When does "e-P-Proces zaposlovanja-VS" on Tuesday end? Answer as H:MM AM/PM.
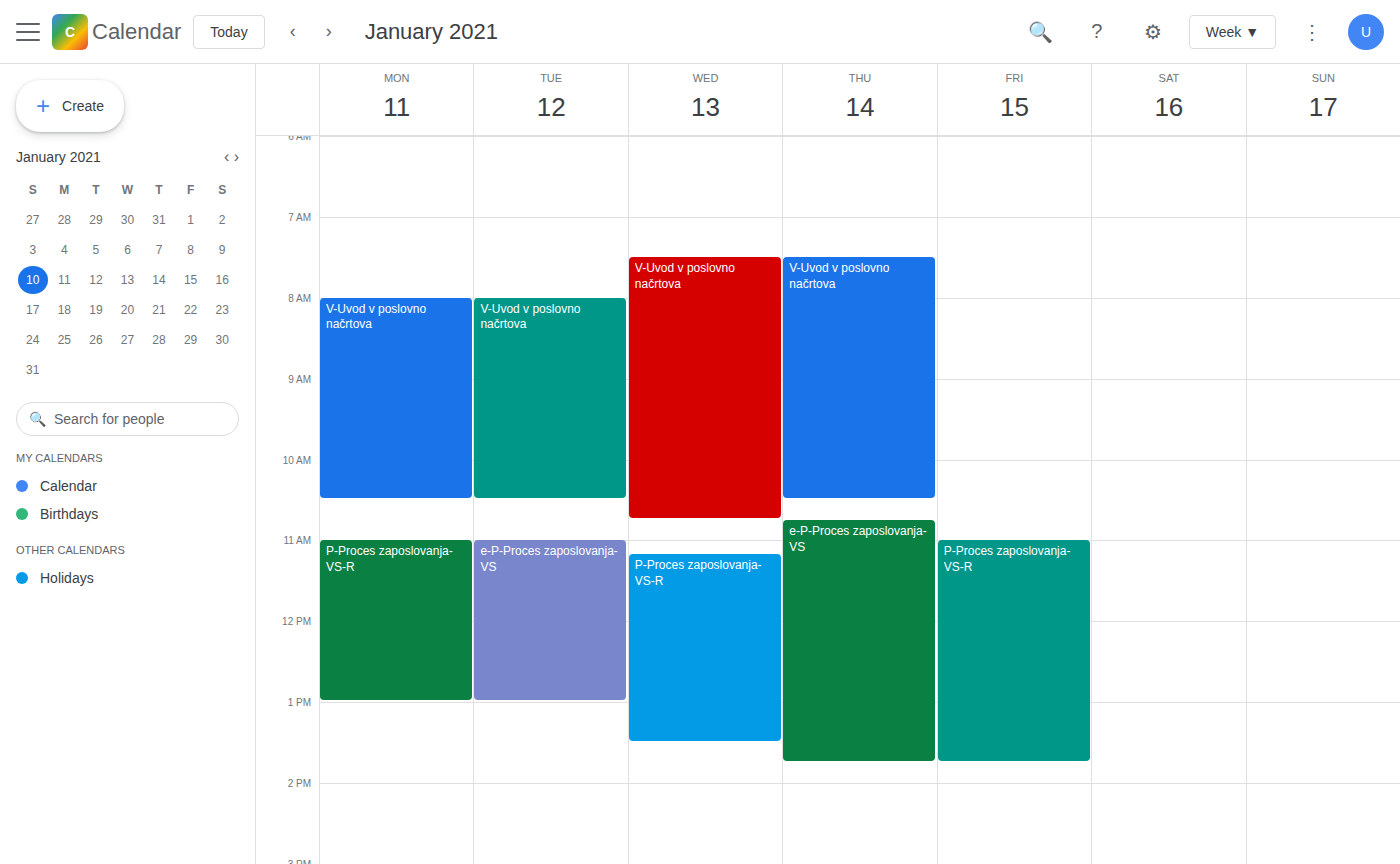
1:00 PM